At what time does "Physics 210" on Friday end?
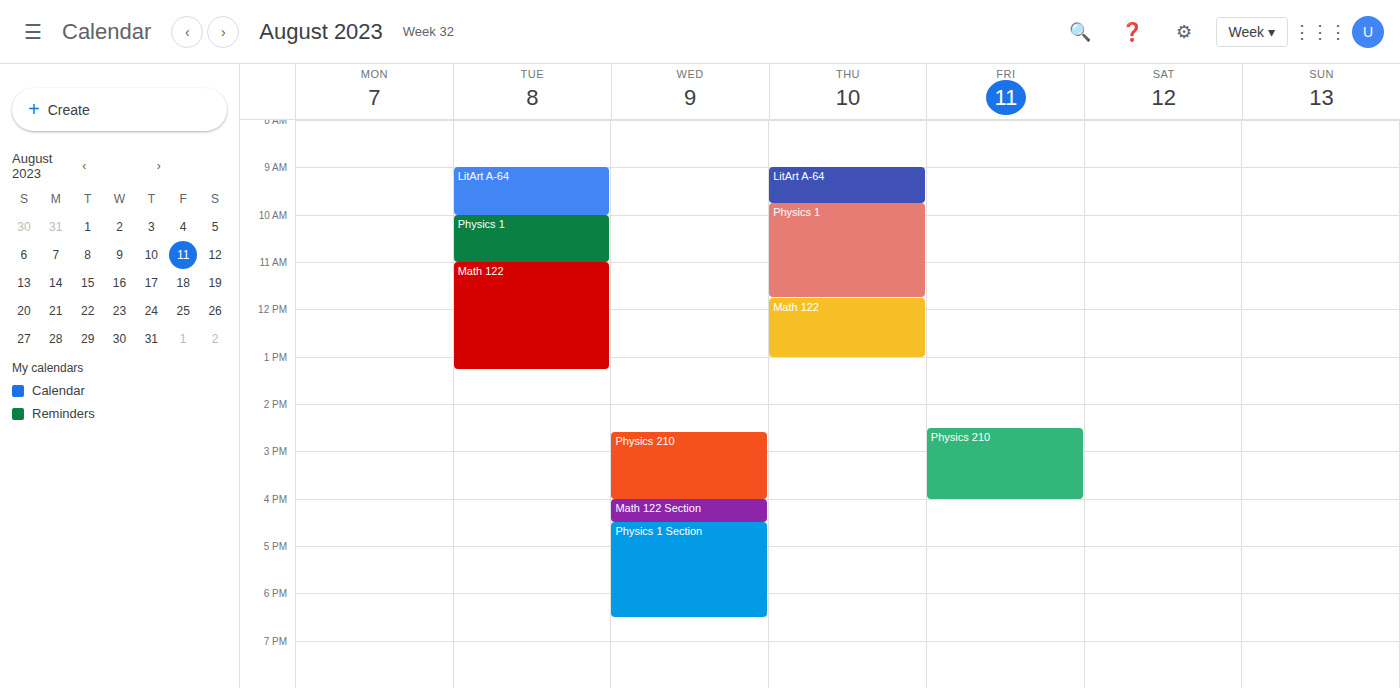
16:00